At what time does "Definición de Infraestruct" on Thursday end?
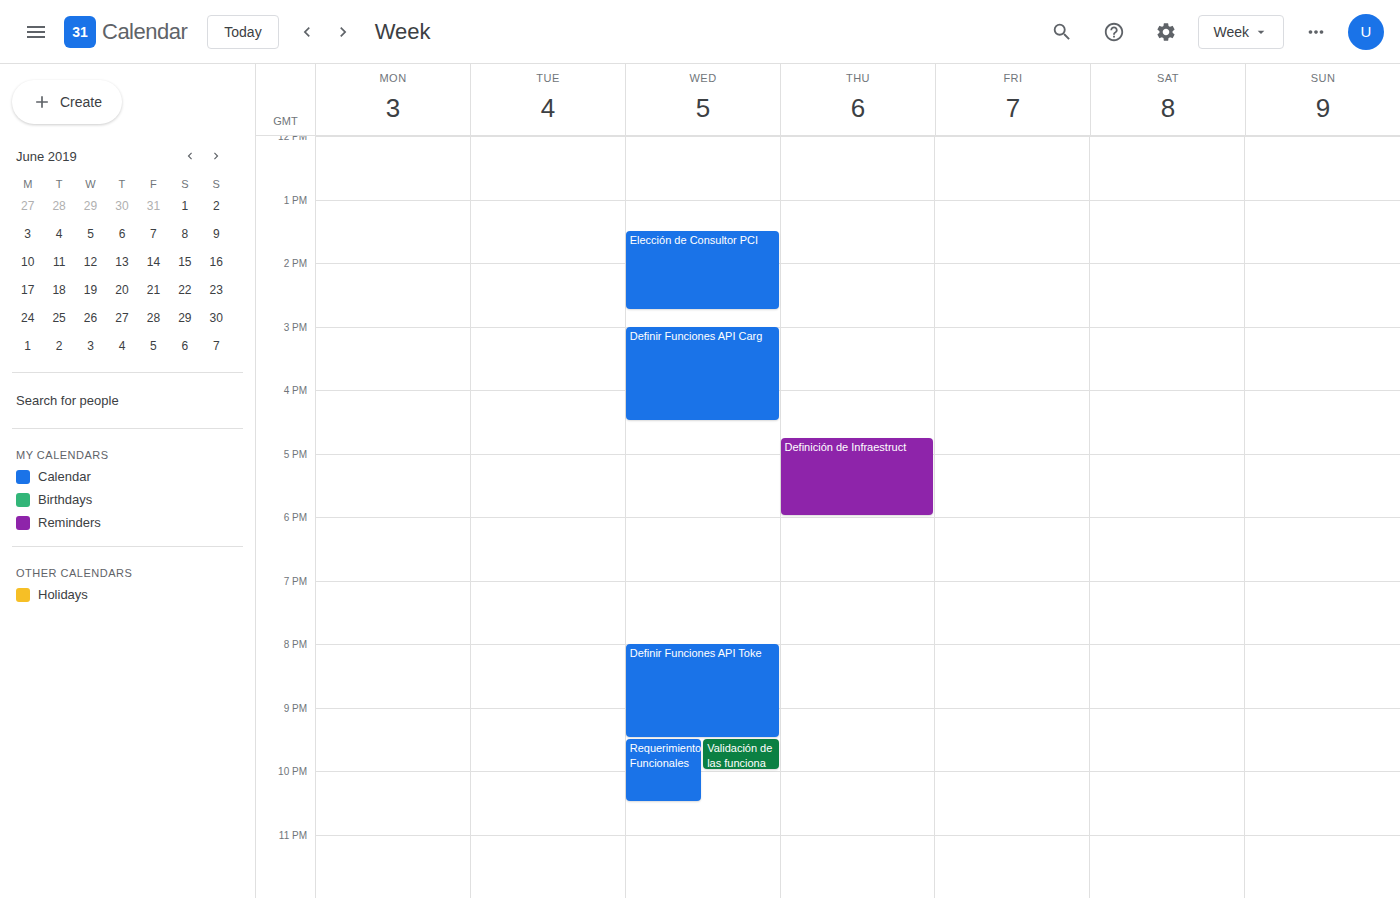
6:00 PM